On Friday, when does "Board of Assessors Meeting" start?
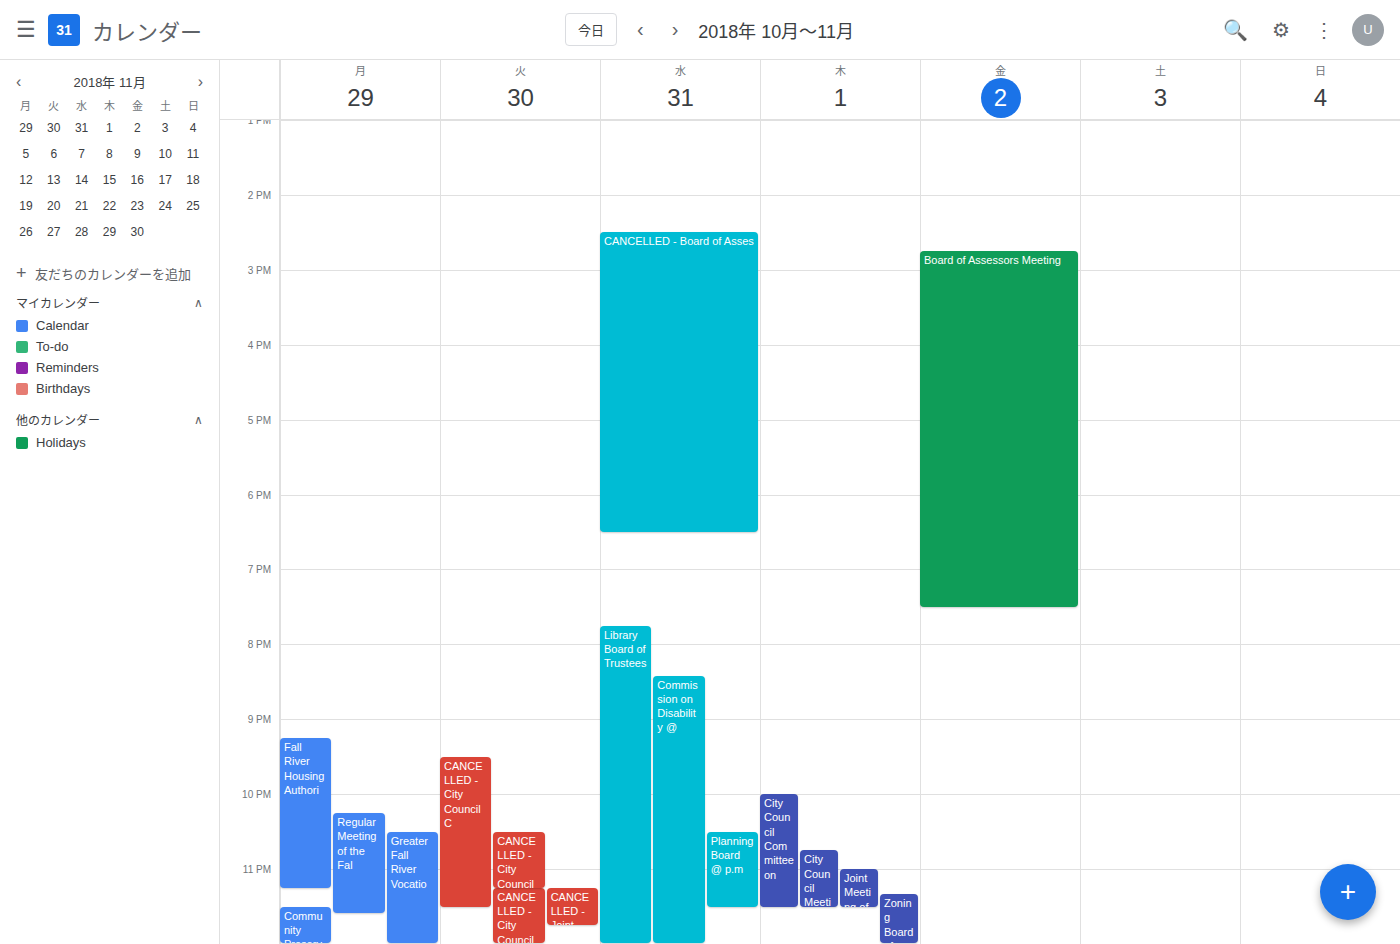
2:45 PM